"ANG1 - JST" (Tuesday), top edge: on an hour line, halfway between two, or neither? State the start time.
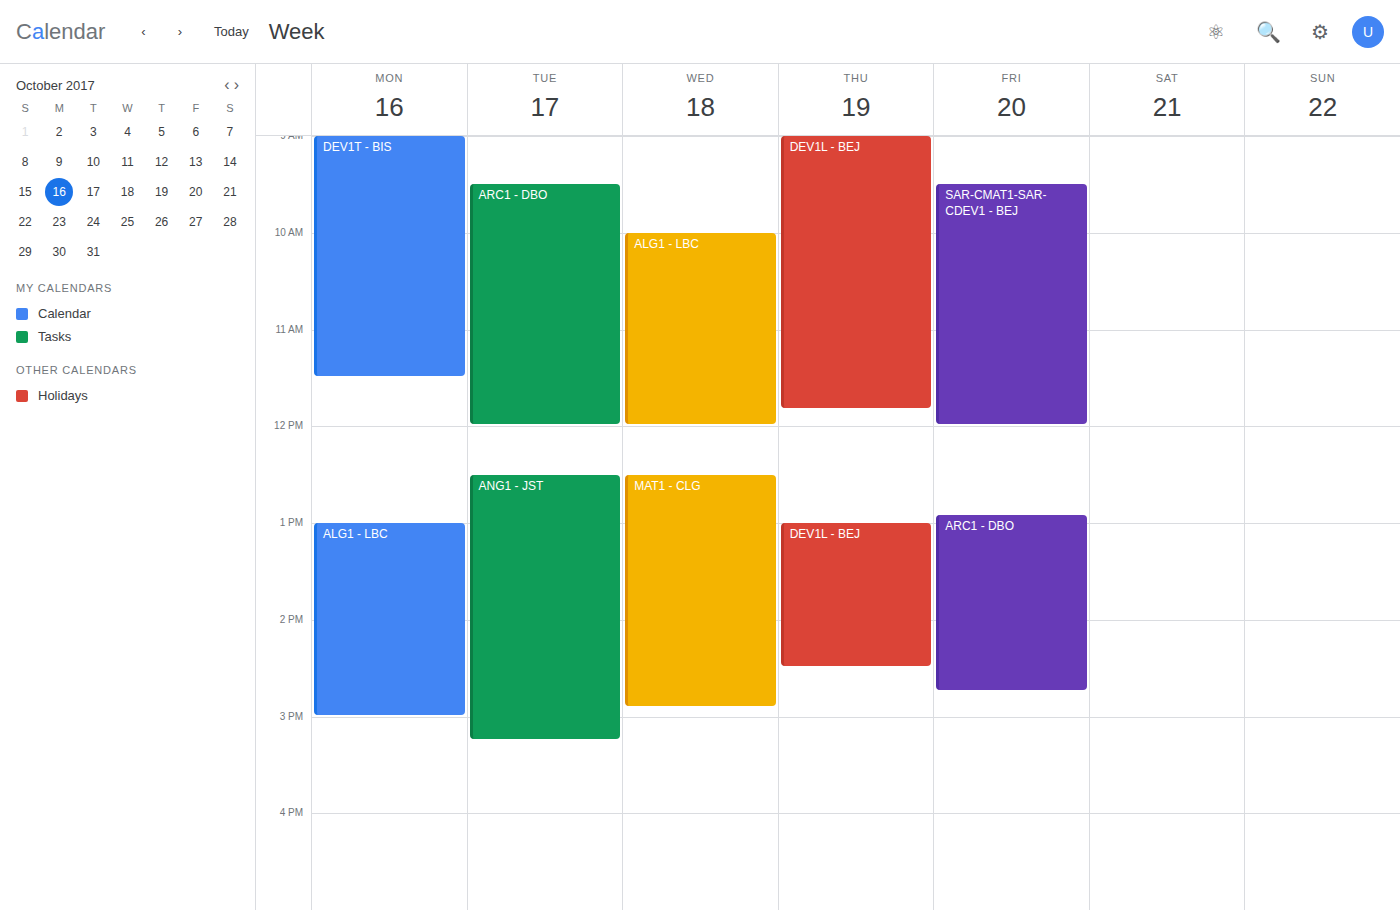
12:30 PM -- halfway between the 12 PM and 1 PM lines.